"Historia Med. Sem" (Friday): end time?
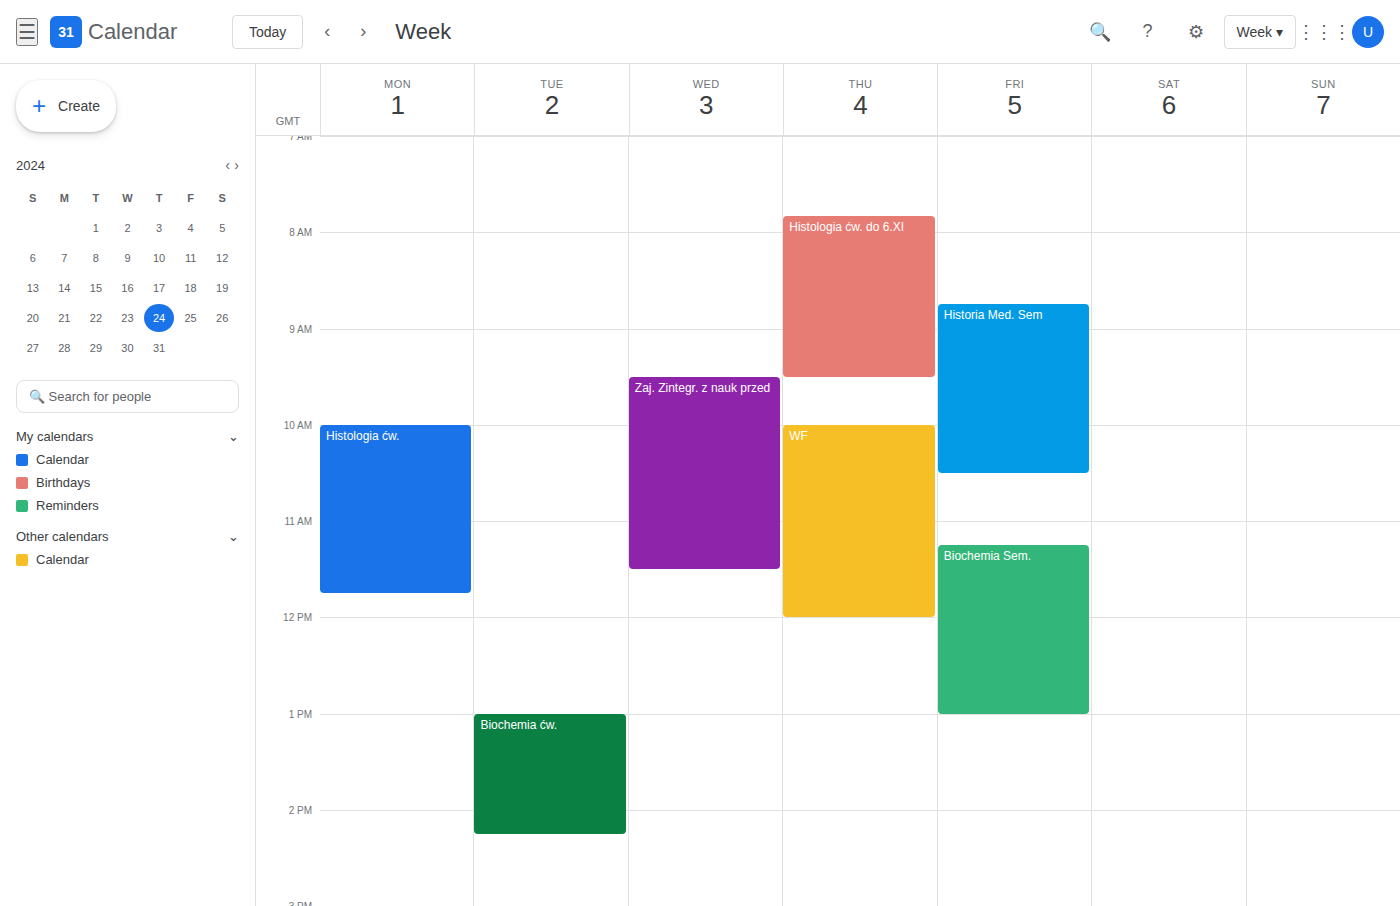
10:30 AM